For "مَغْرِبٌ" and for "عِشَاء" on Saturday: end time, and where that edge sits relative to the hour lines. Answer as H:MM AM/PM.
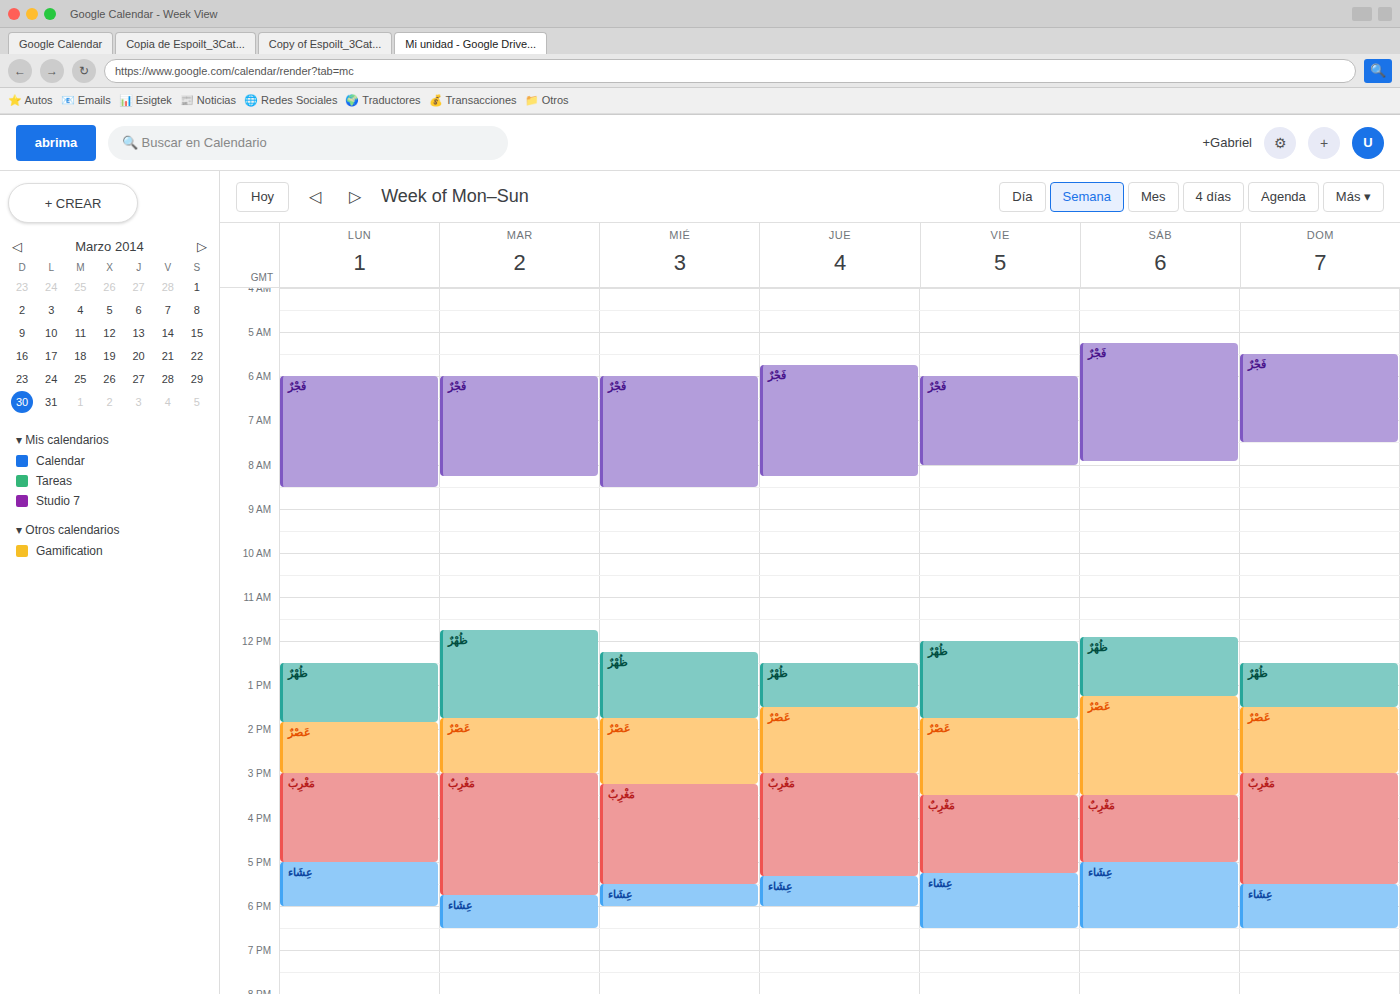
"مَغْرِبٌ": 5:00 PM, exactly on the 5 PM line. "عِشَاء": 6:30 PM, halfway between the 6 PM and 7 PM lines.